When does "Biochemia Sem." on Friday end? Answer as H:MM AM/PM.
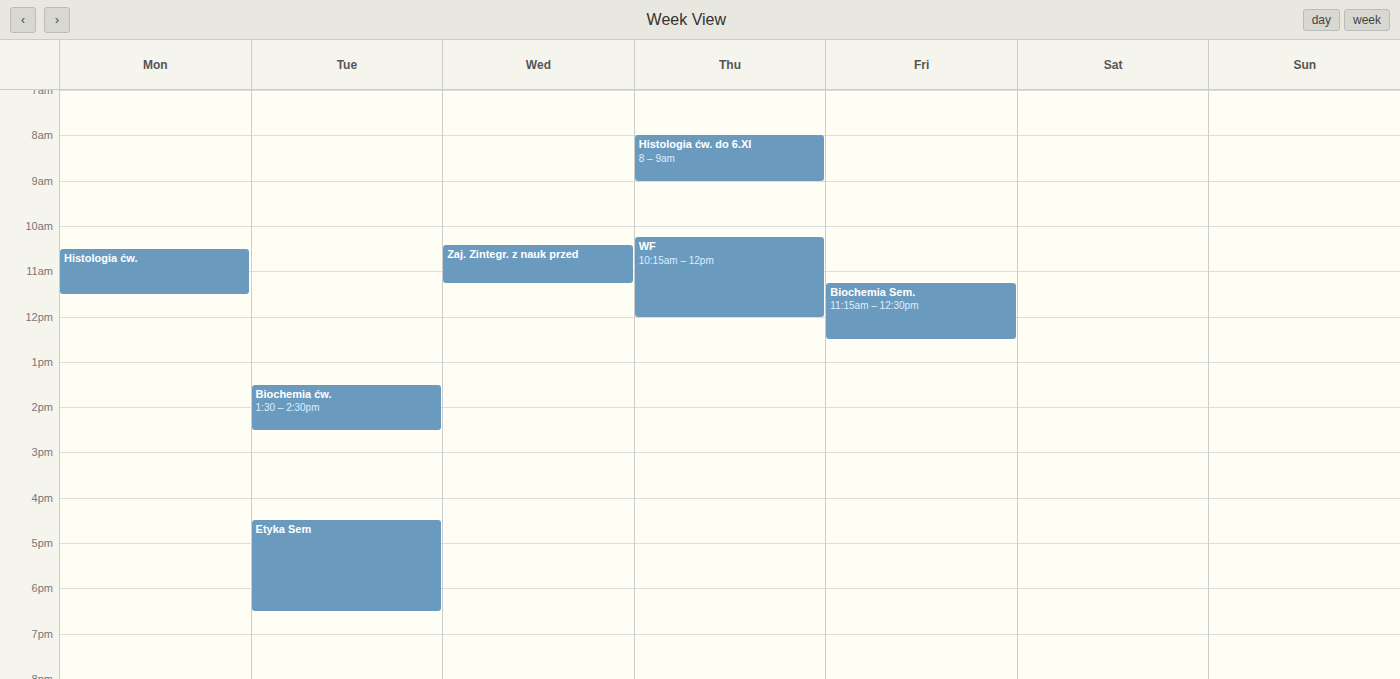
12:30 PM